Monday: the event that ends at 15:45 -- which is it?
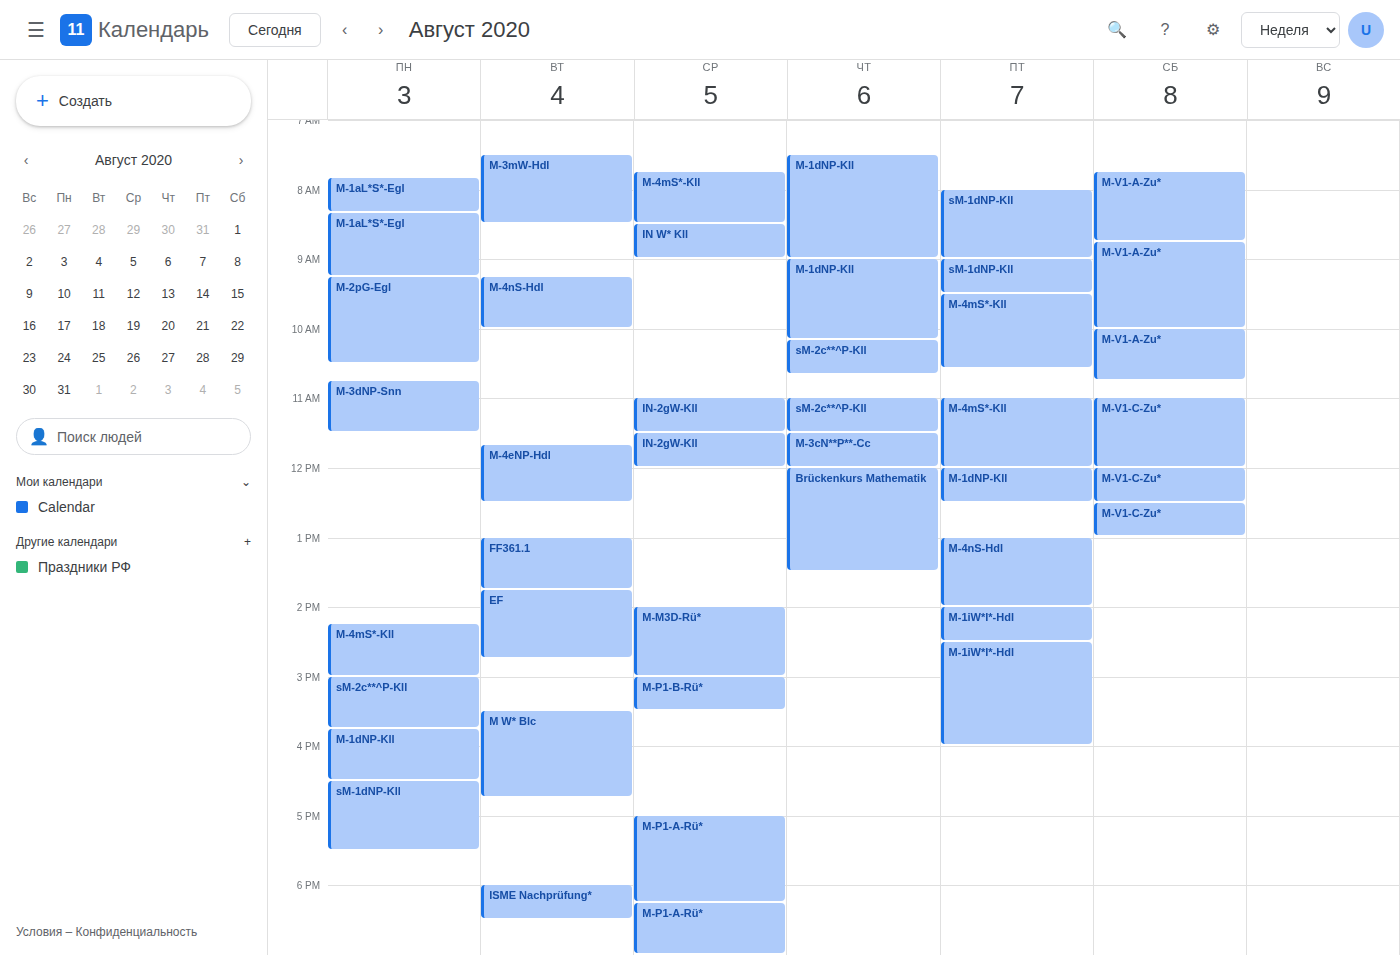
"sM-2c**^P-Kll"